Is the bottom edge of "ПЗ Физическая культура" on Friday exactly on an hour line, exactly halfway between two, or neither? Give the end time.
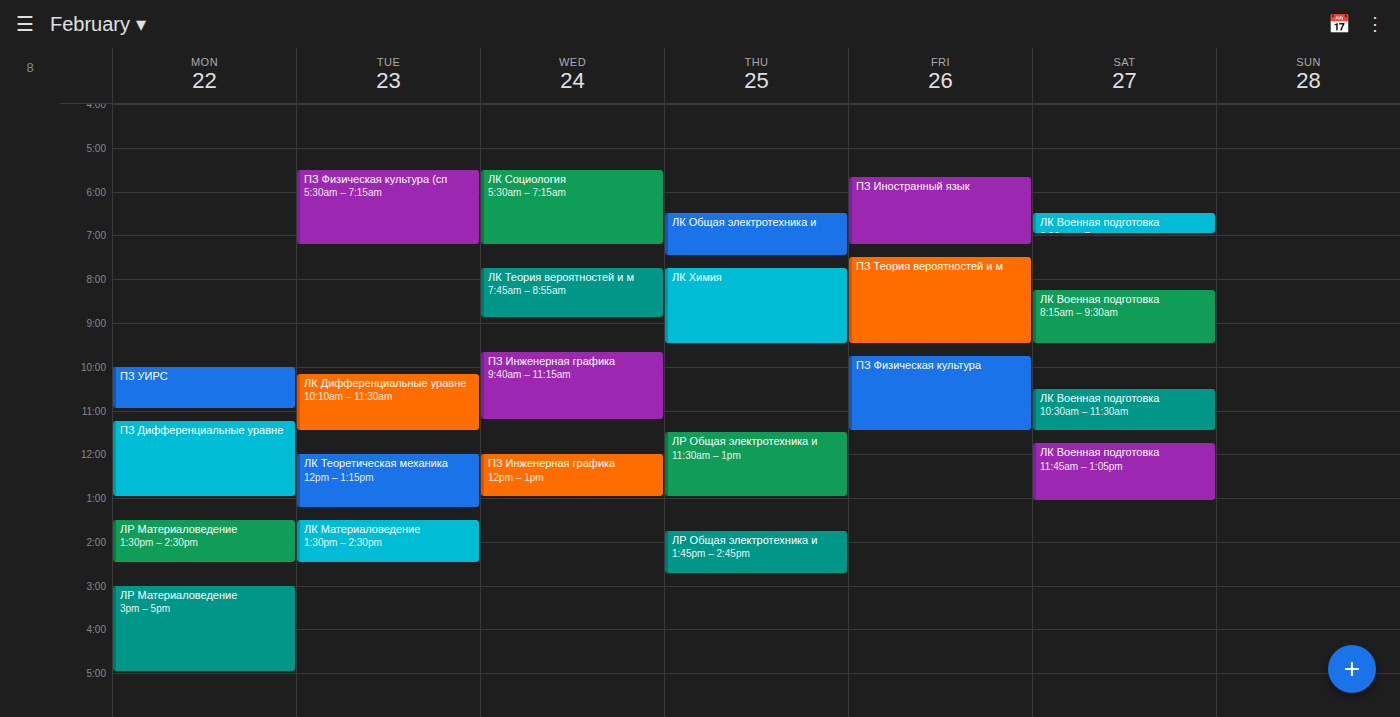
11:30 AM -- halfway between the 11 AM and 12 PM lines.